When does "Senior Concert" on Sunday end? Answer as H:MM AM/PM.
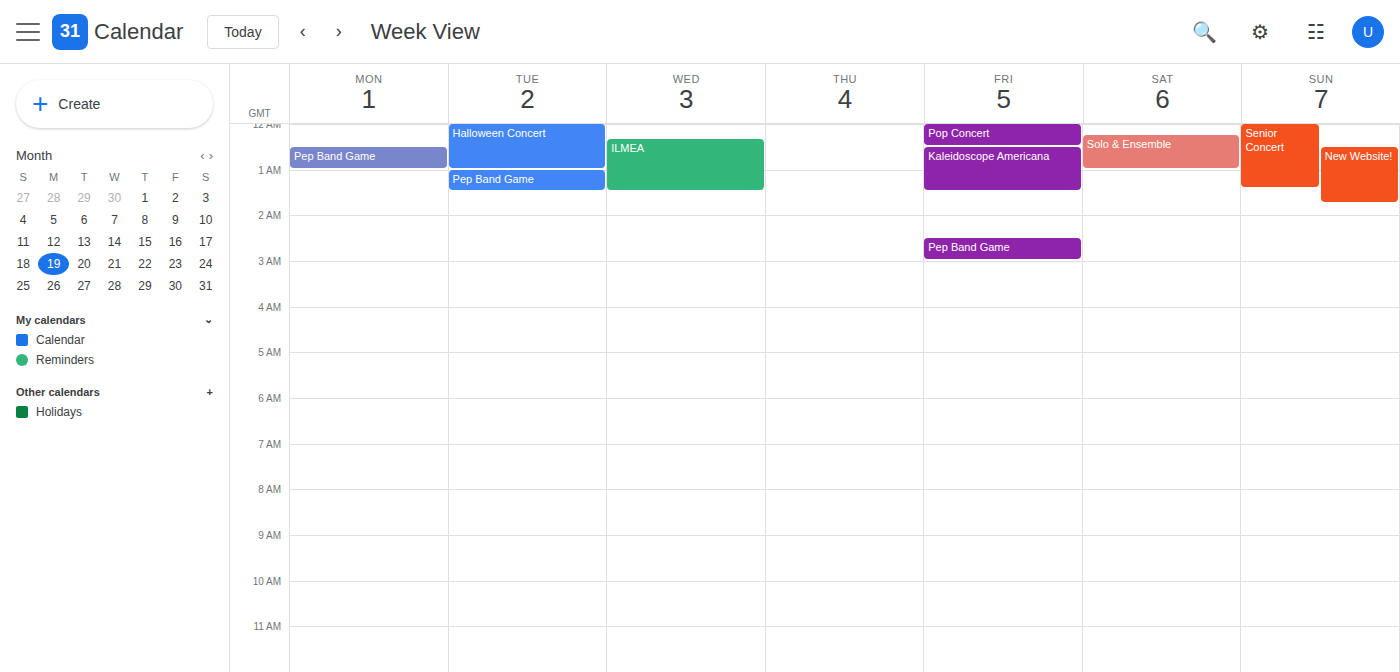
1:25 AM